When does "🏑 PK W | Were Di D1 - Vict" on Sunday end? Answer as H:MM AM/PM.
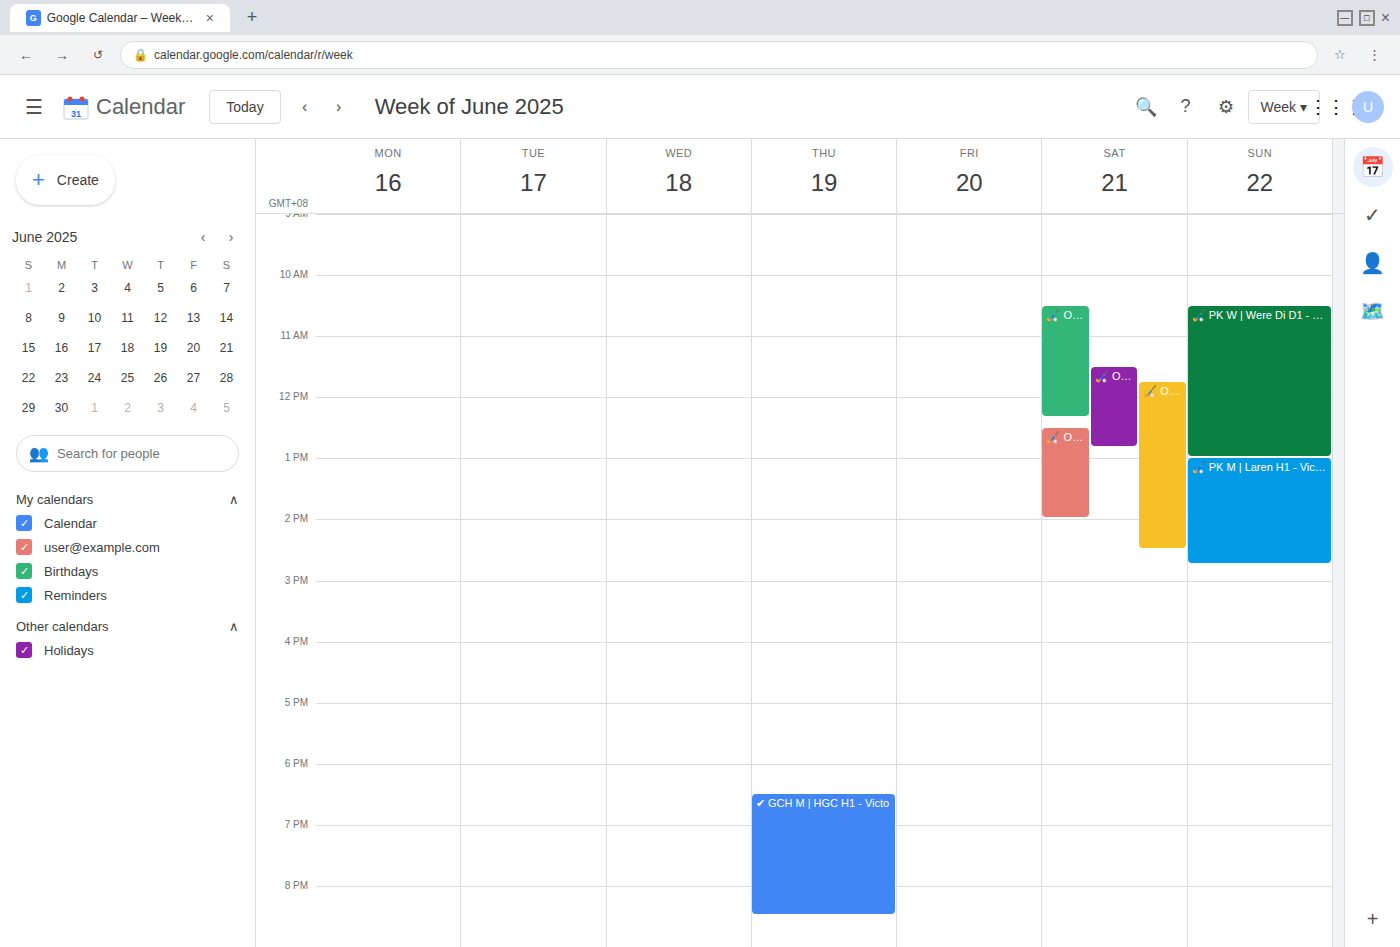
1:00 PM